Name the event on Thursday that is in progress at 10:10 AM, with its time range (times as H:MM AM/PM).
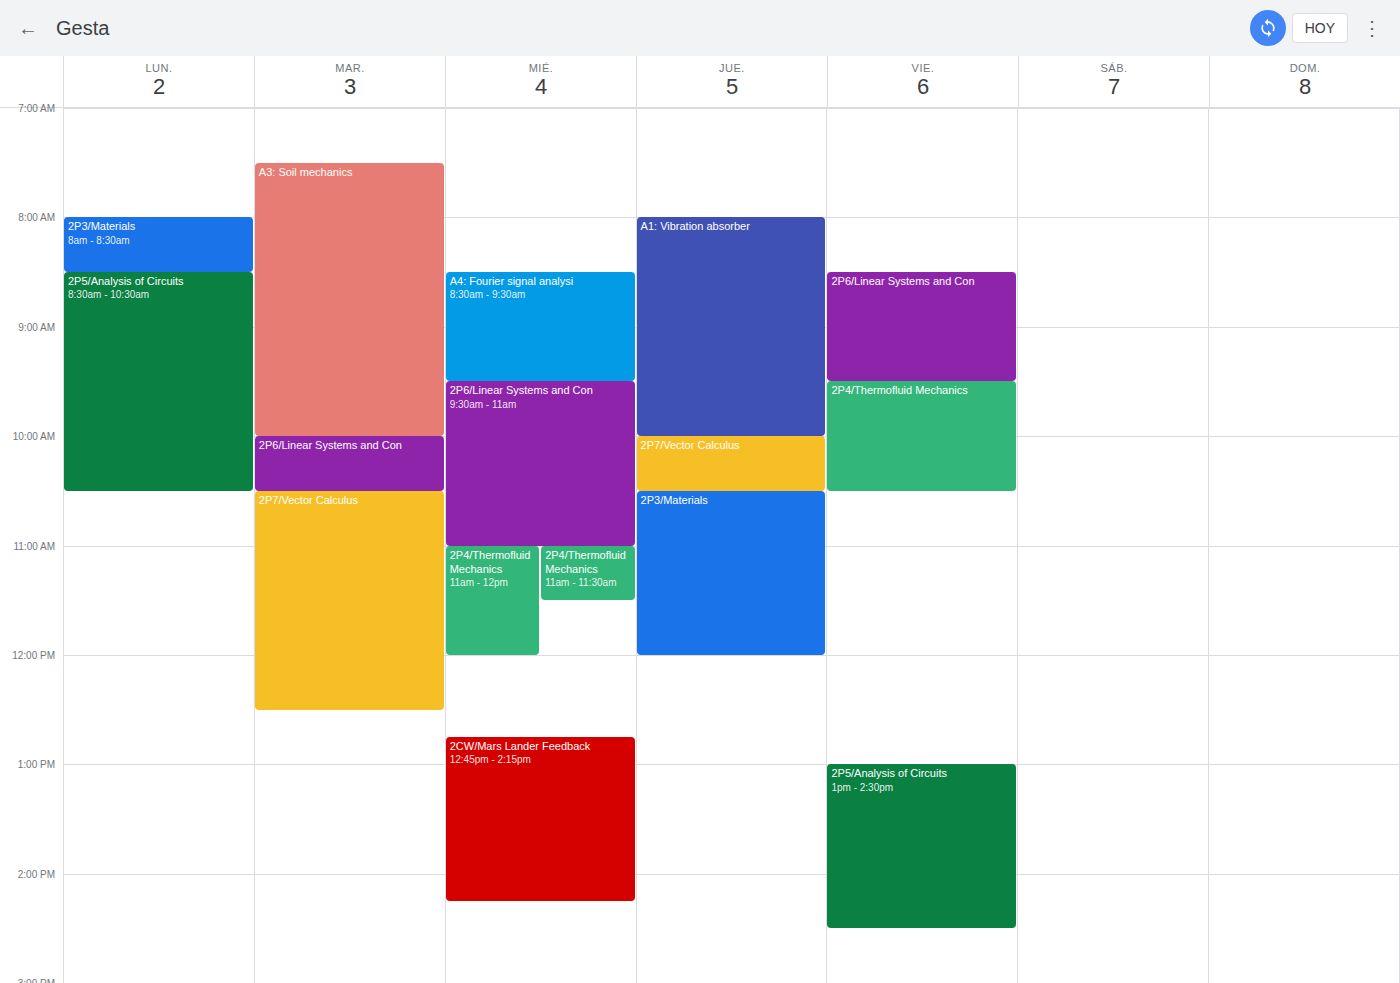
"2P7/Vector Calculus", 10:00 AM to 10:30 AM